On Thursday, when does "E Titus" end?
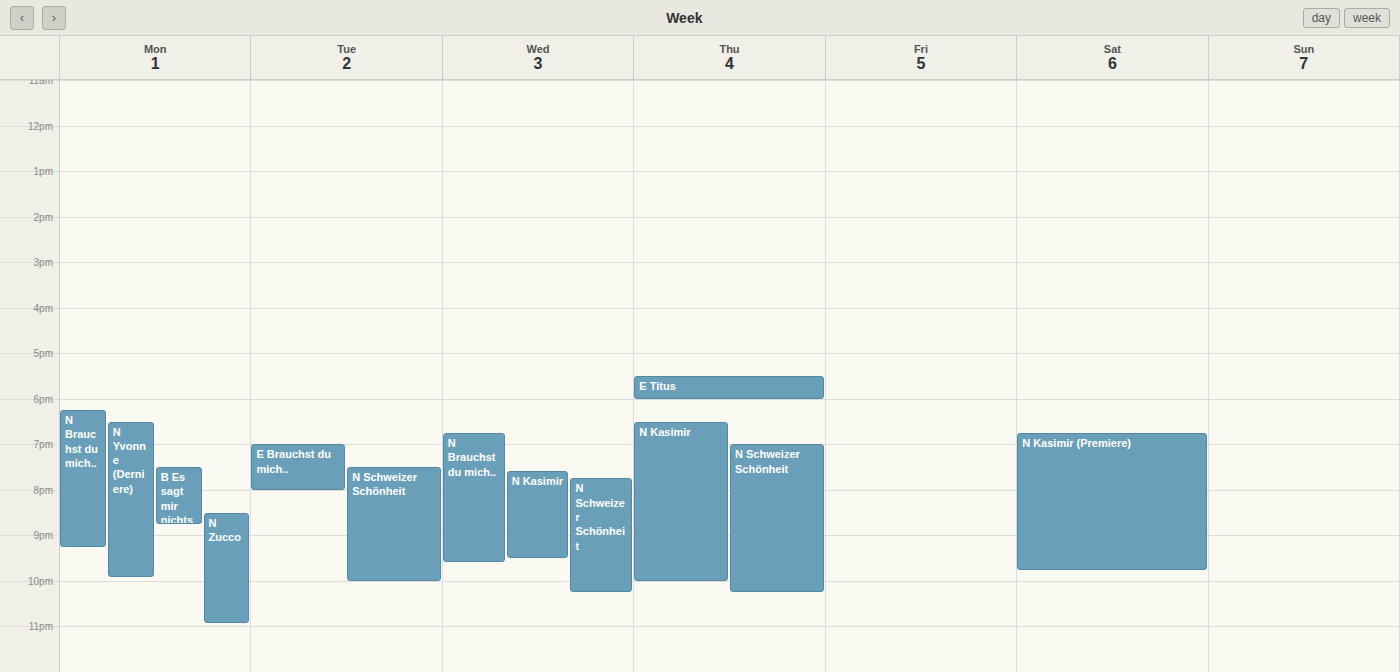
6:00 PM